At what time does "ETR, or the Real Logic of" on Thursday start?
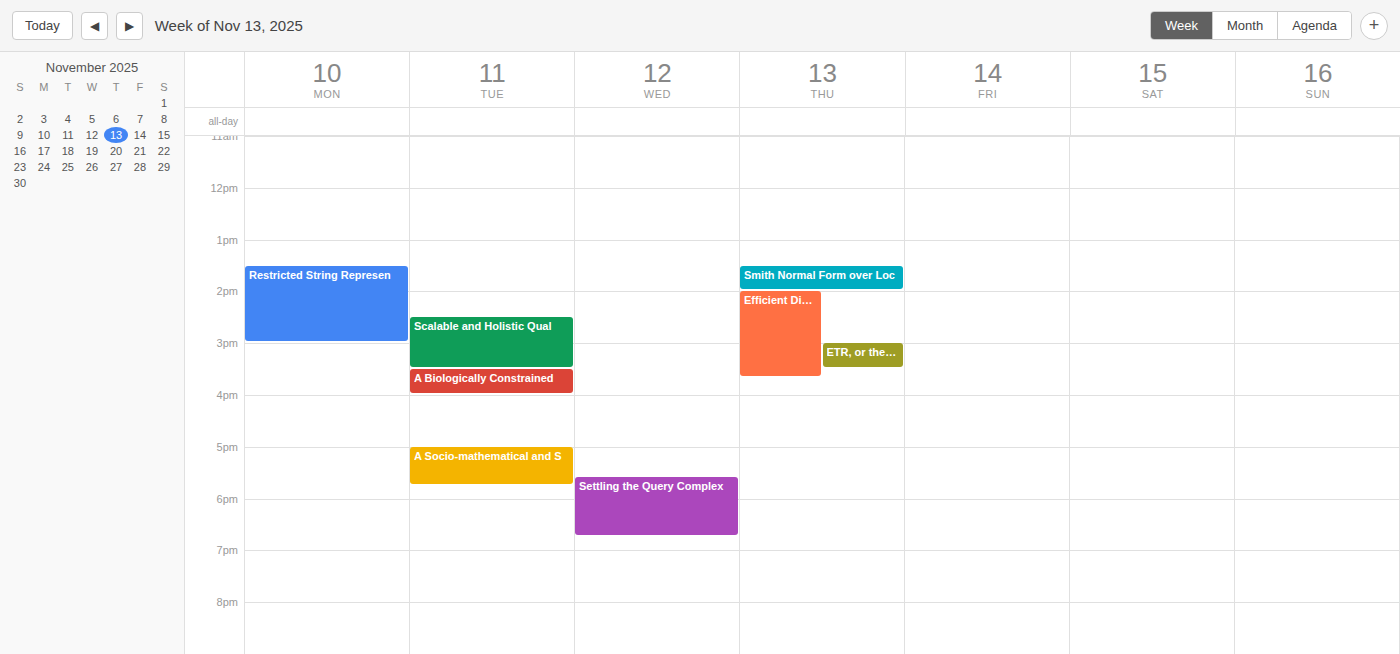
15:00